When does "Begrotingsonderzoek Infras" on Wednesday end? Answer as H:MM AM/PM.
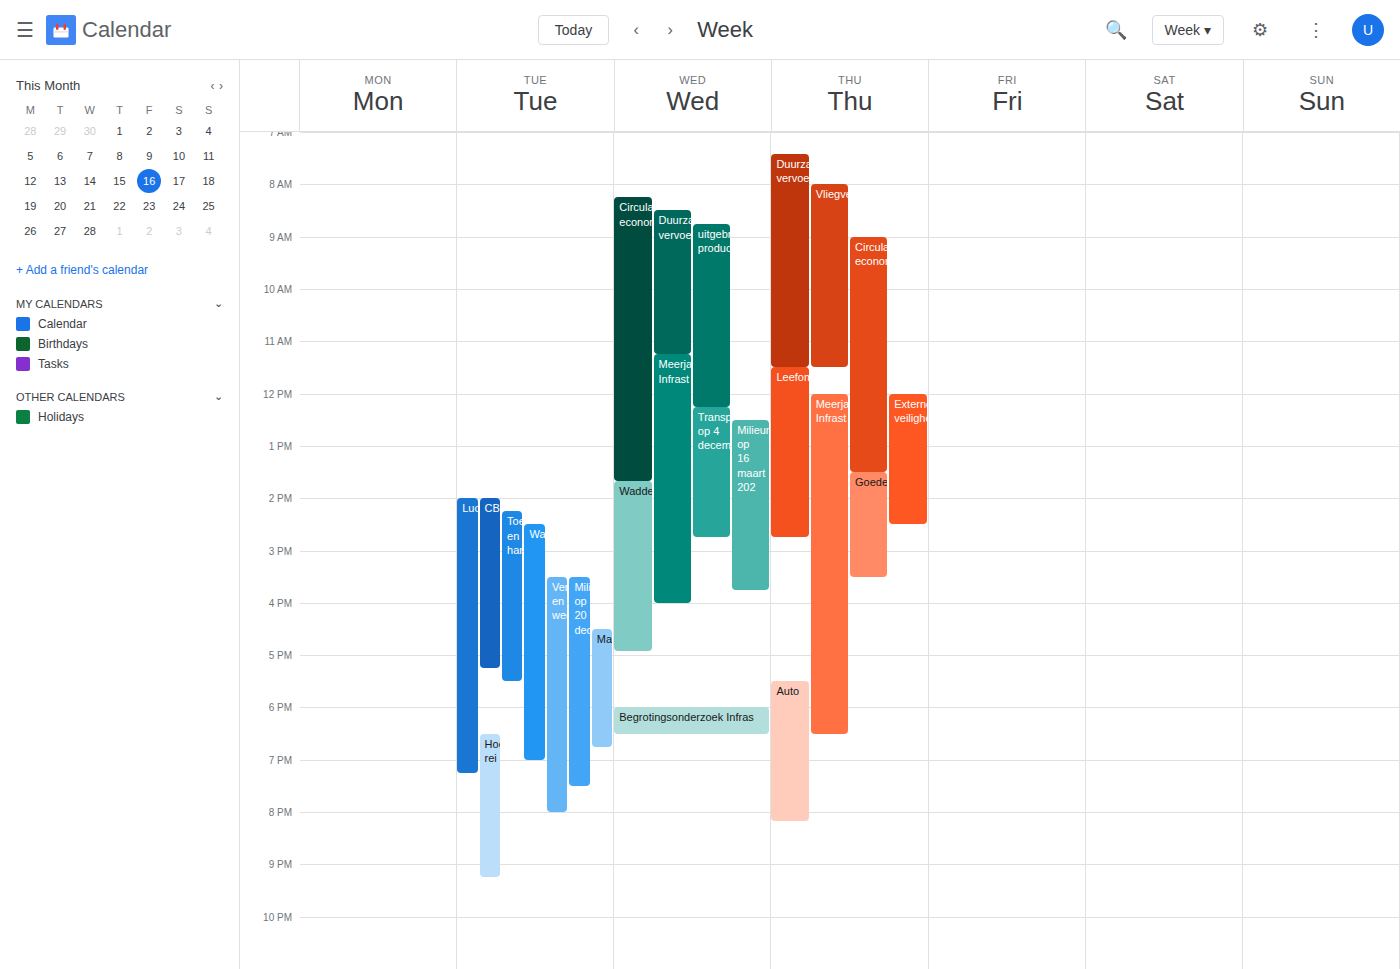
6:30 PM